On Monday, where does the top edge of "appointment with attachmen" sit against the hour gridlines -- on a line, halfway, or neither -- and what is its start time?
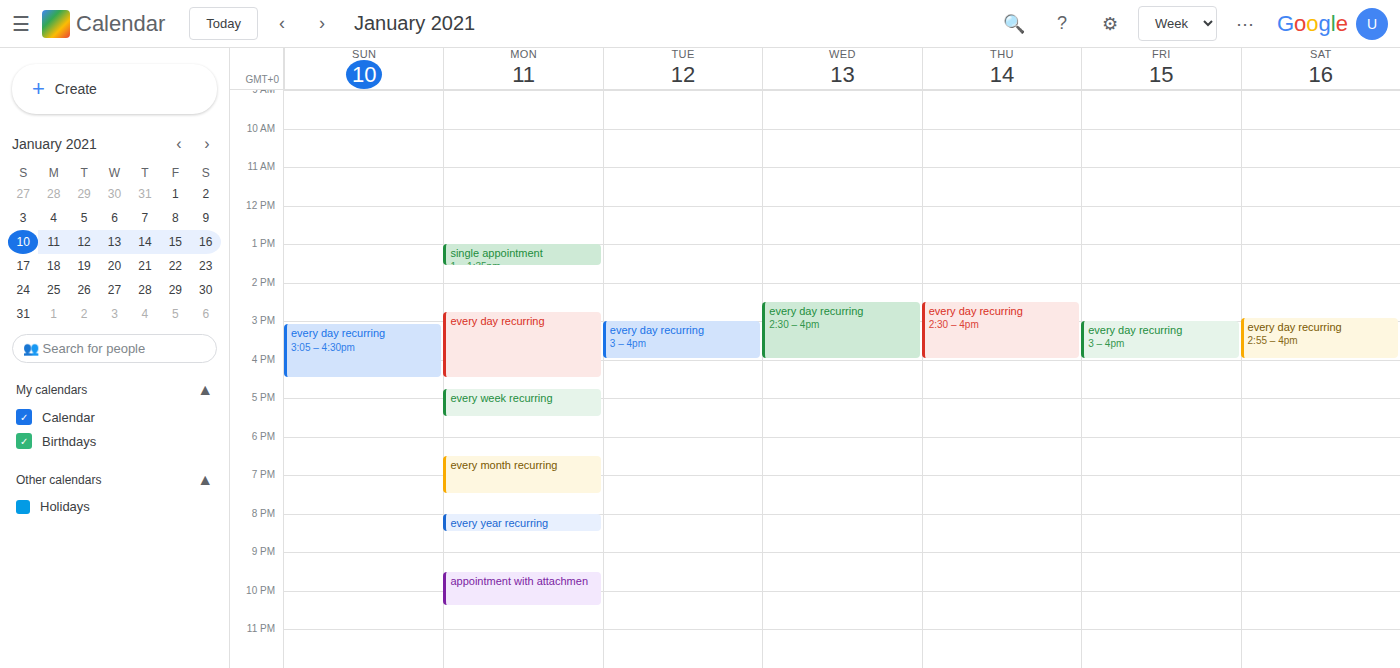
9:30 PM -- halfway between the 9 PM and 10 PM lines.